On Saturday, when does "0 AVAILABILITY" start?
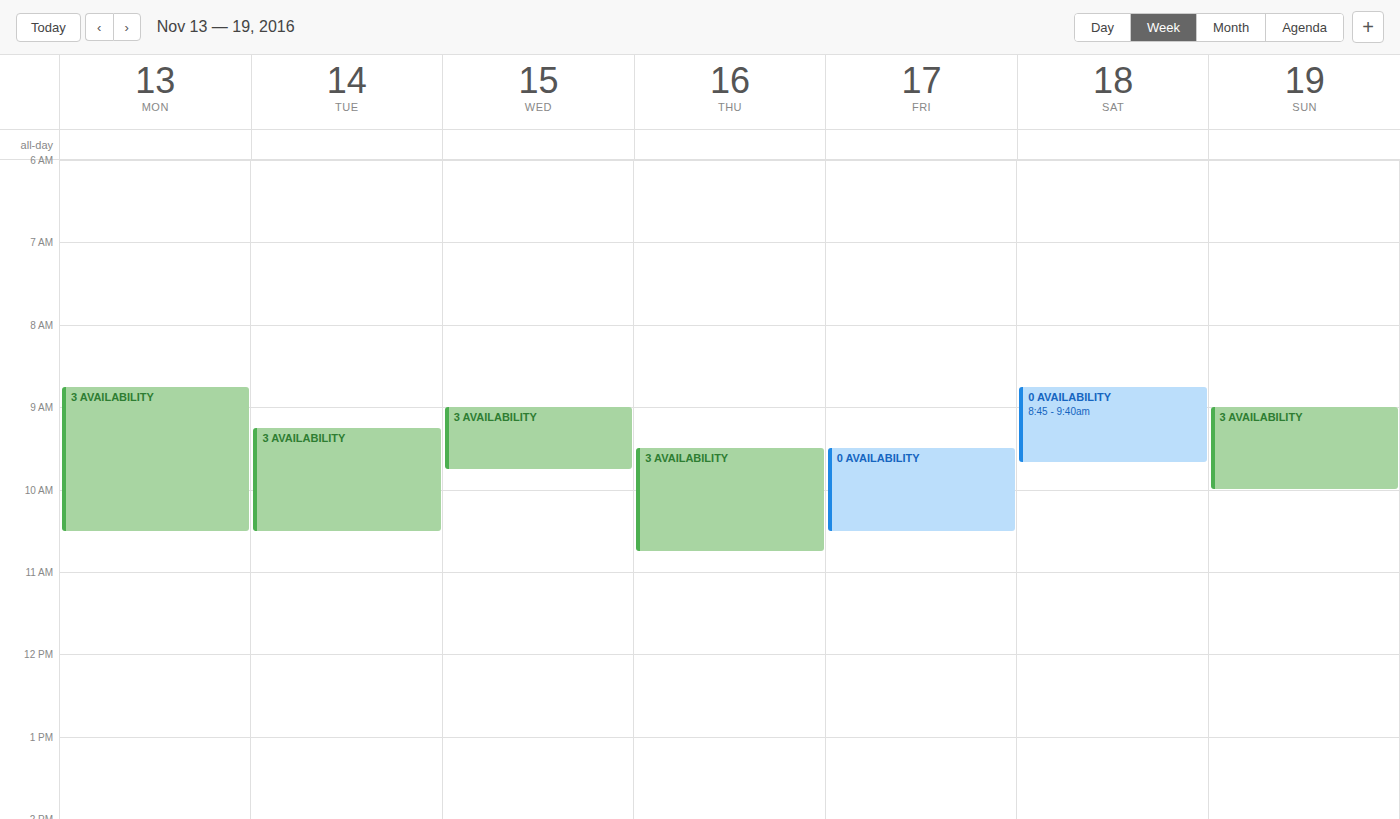
8:45 AM